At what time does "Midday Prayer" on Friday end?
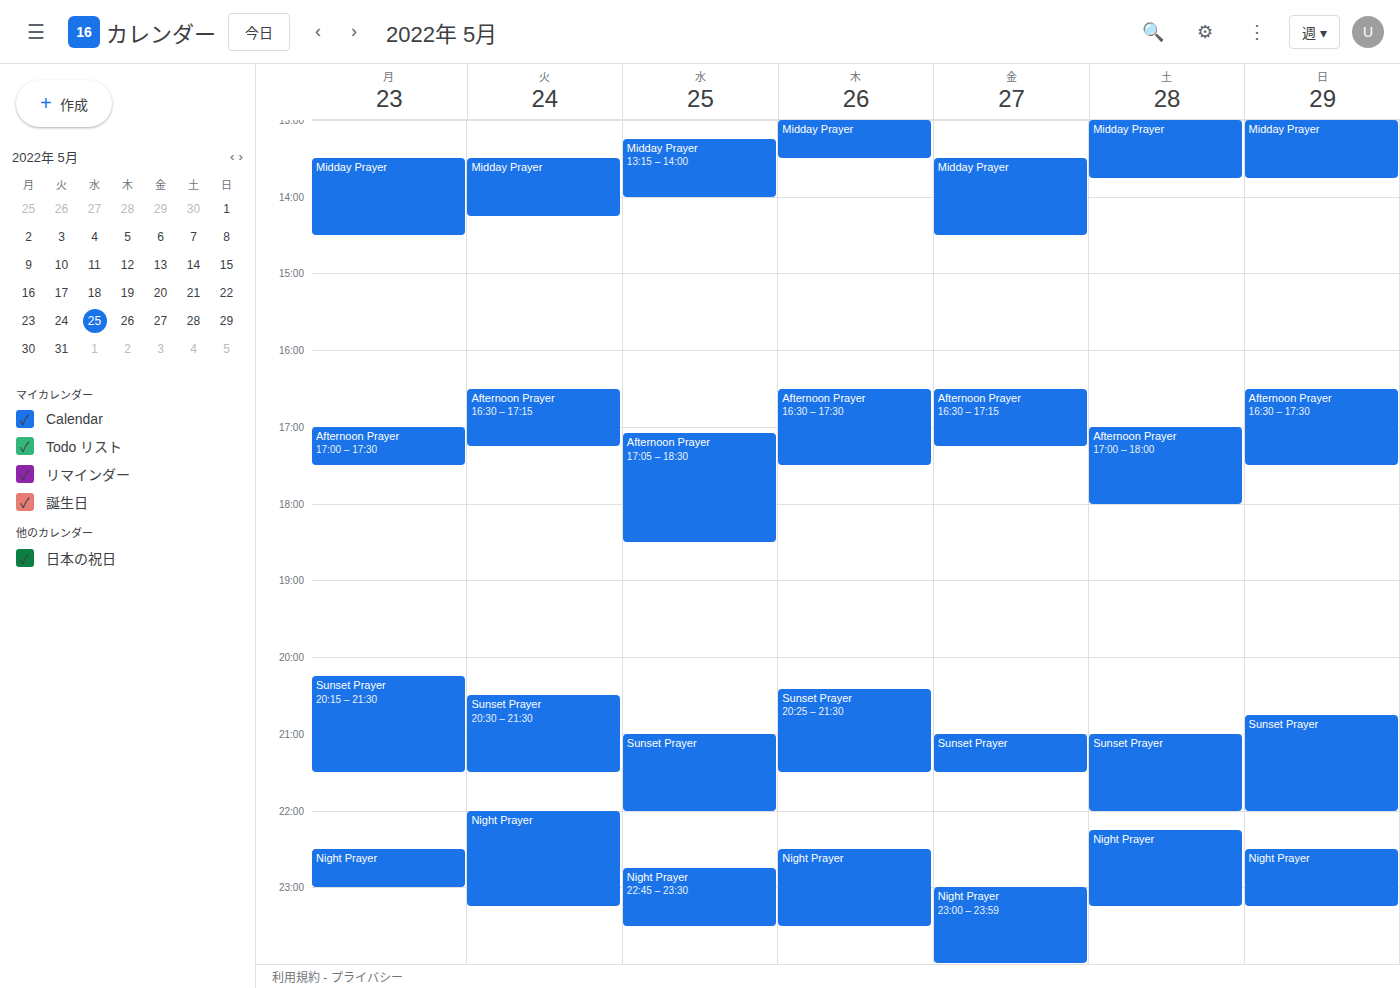
14:30